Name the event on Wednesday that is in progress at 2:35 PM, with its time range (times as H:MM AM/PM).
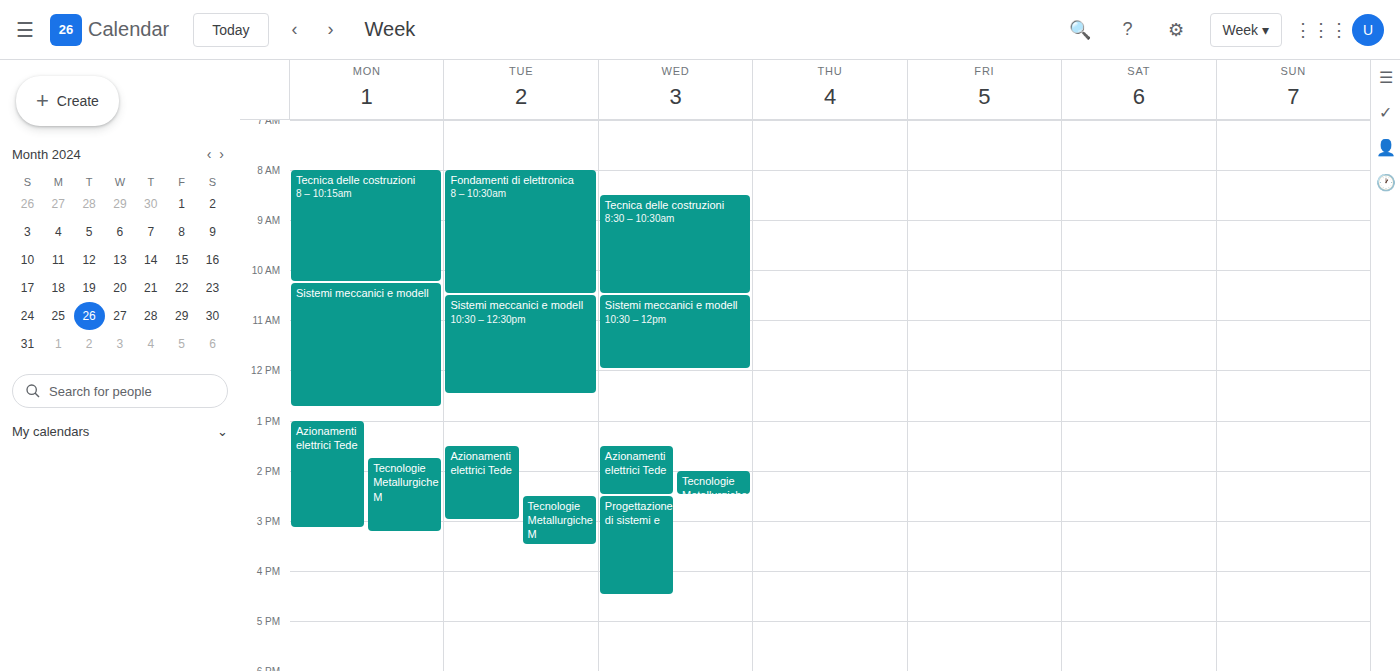
"Progettazione di sistemi e", 2:30 PM to 4:30 PM